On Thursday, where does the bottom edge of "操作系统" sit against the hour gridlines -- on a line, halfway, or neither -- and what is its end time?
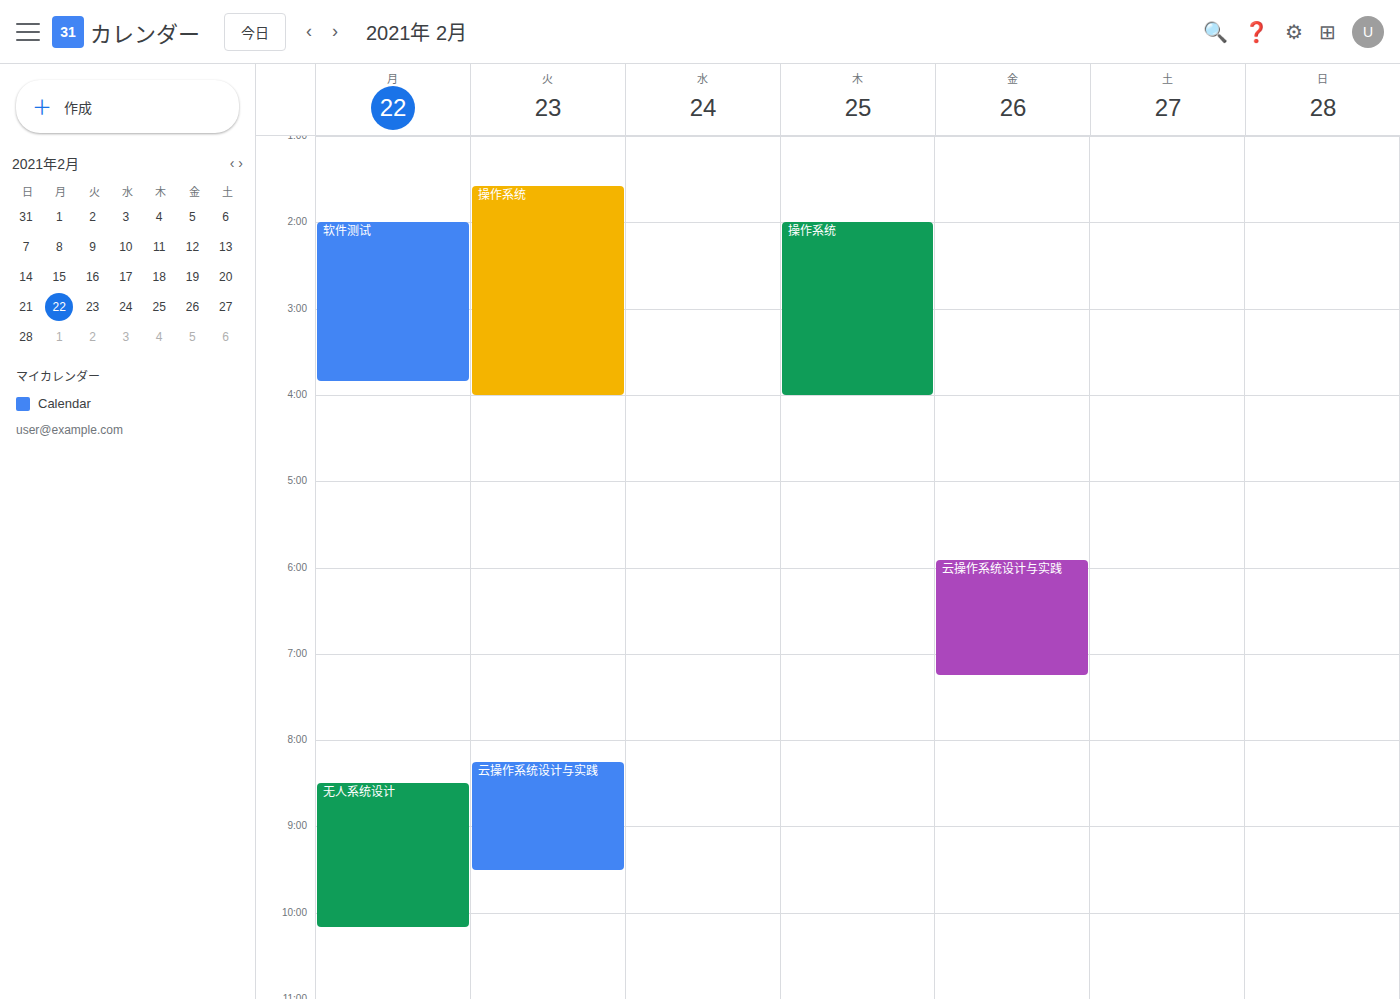
4:00 AM -- exactly on the 4 AM line.